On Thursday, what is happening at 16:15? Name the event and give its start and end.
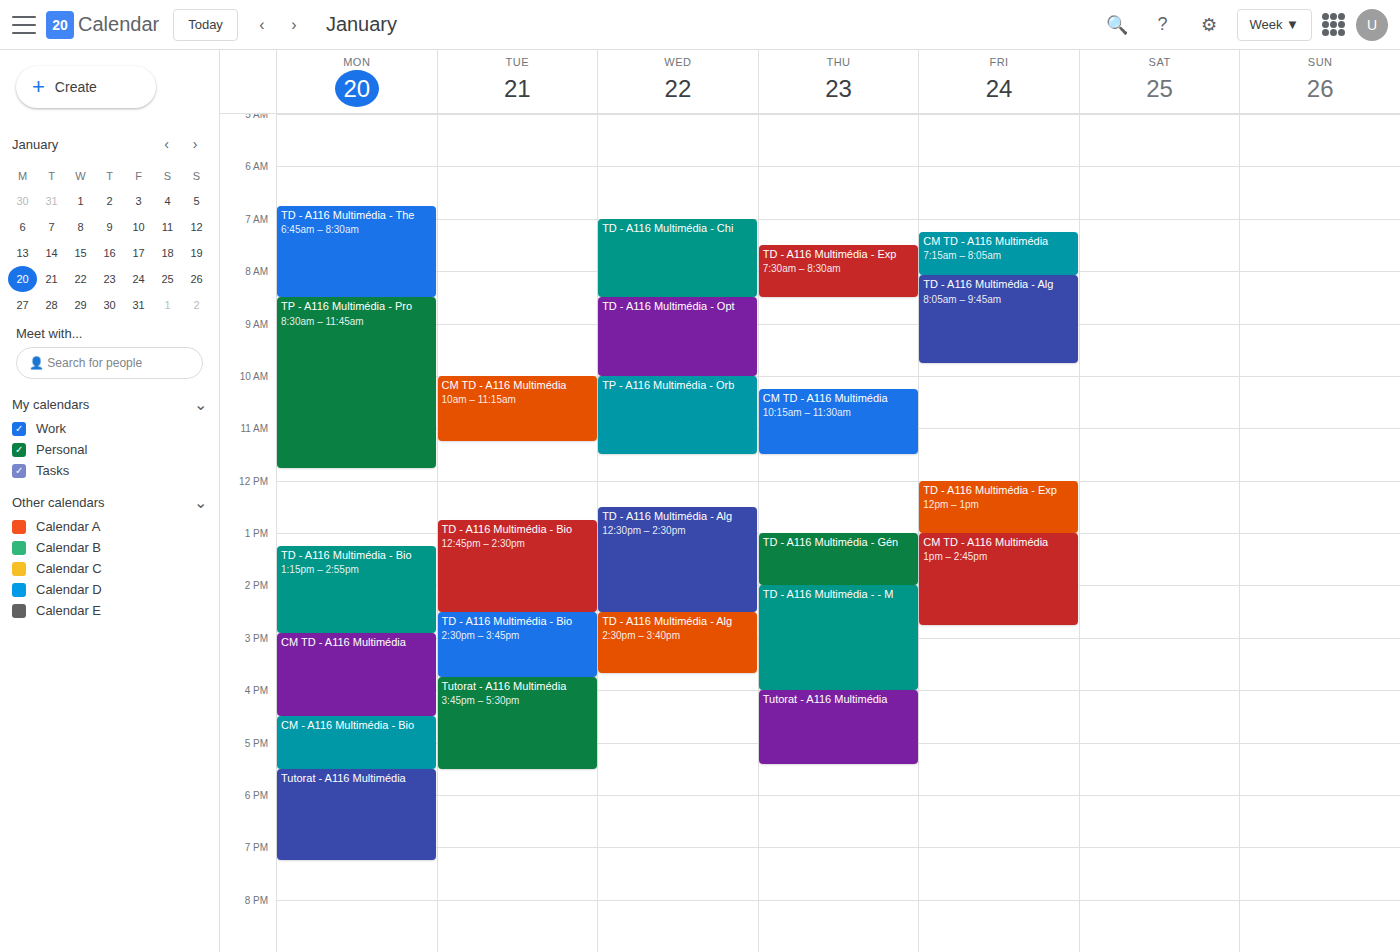
"Tutorat - A116 Multimédia", 16:00 to 17:25